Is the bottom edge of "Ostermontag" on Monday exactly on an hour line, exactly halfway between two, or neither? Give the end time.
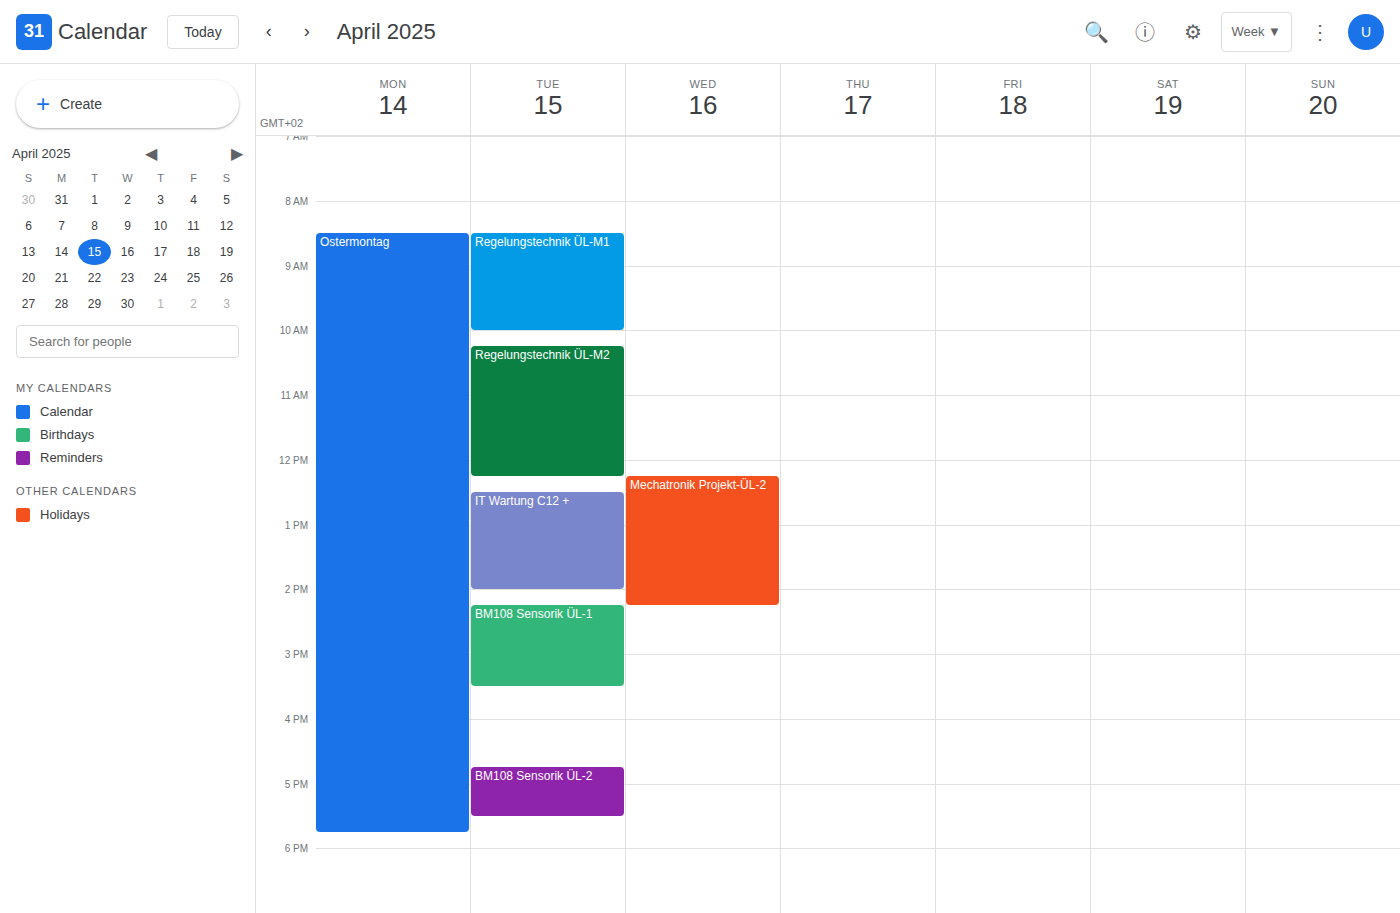
5:45 PM -- neither: three quarters of the way from the 5 PM line to the 6 PM line.